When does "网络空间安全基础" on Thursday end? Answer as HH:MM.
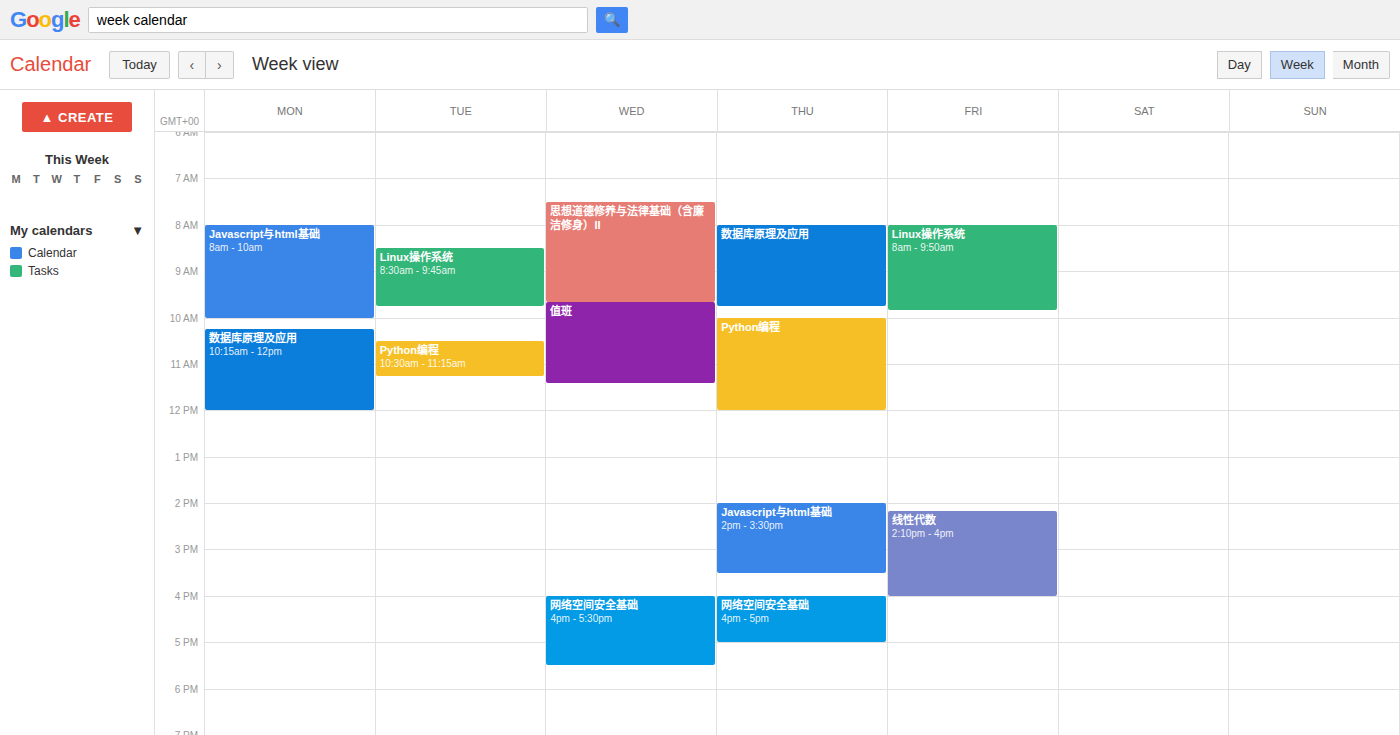
17:00